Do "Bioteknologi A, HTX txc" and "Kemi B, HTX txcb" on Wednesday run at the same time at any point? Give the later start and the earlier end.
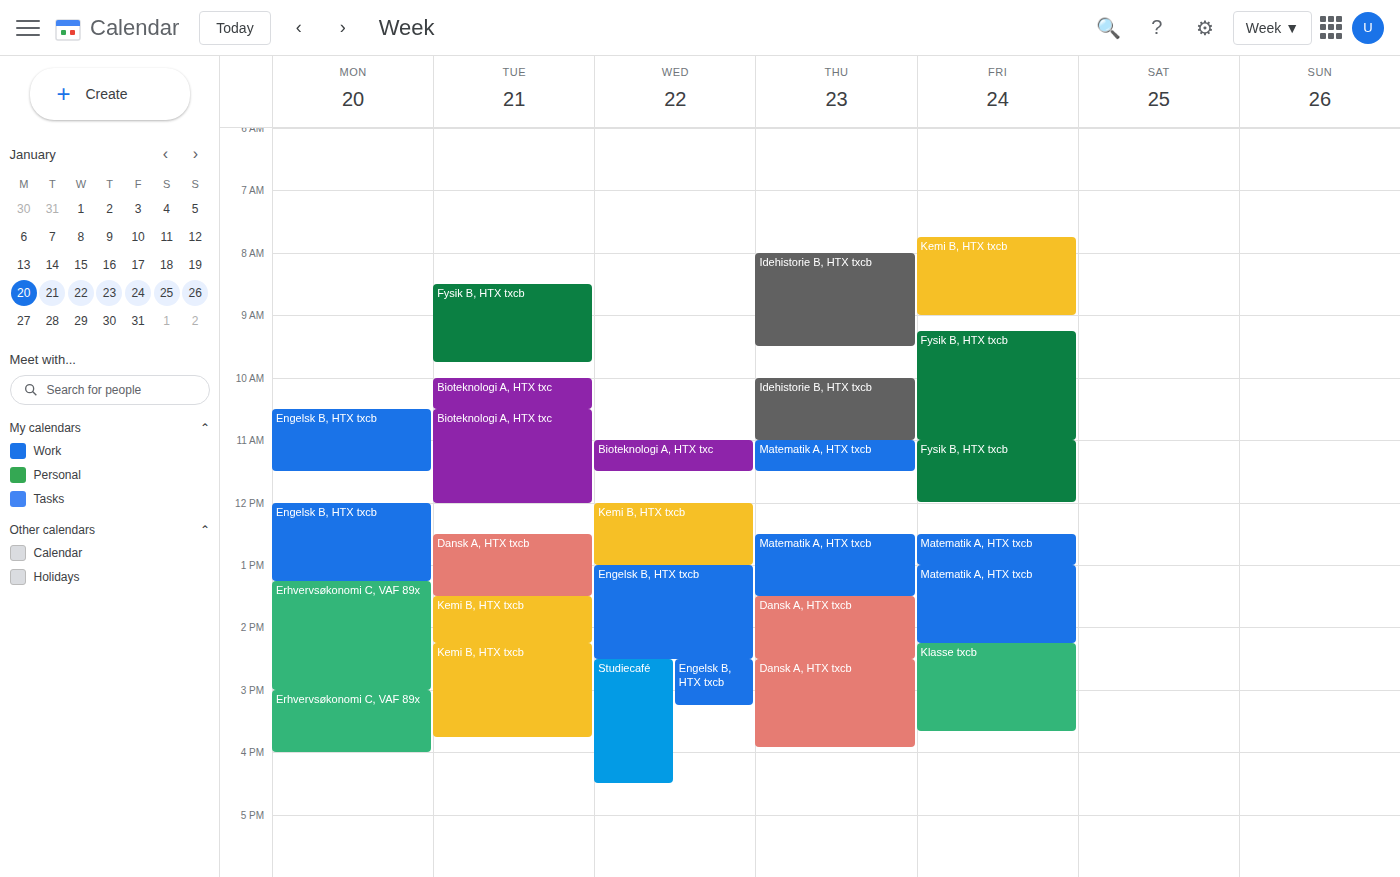
"Bioteknologi A, HTX txc" ends at 11:30 and "Kemi B, HTX txcb" starts at 12:00 -- no overlap.